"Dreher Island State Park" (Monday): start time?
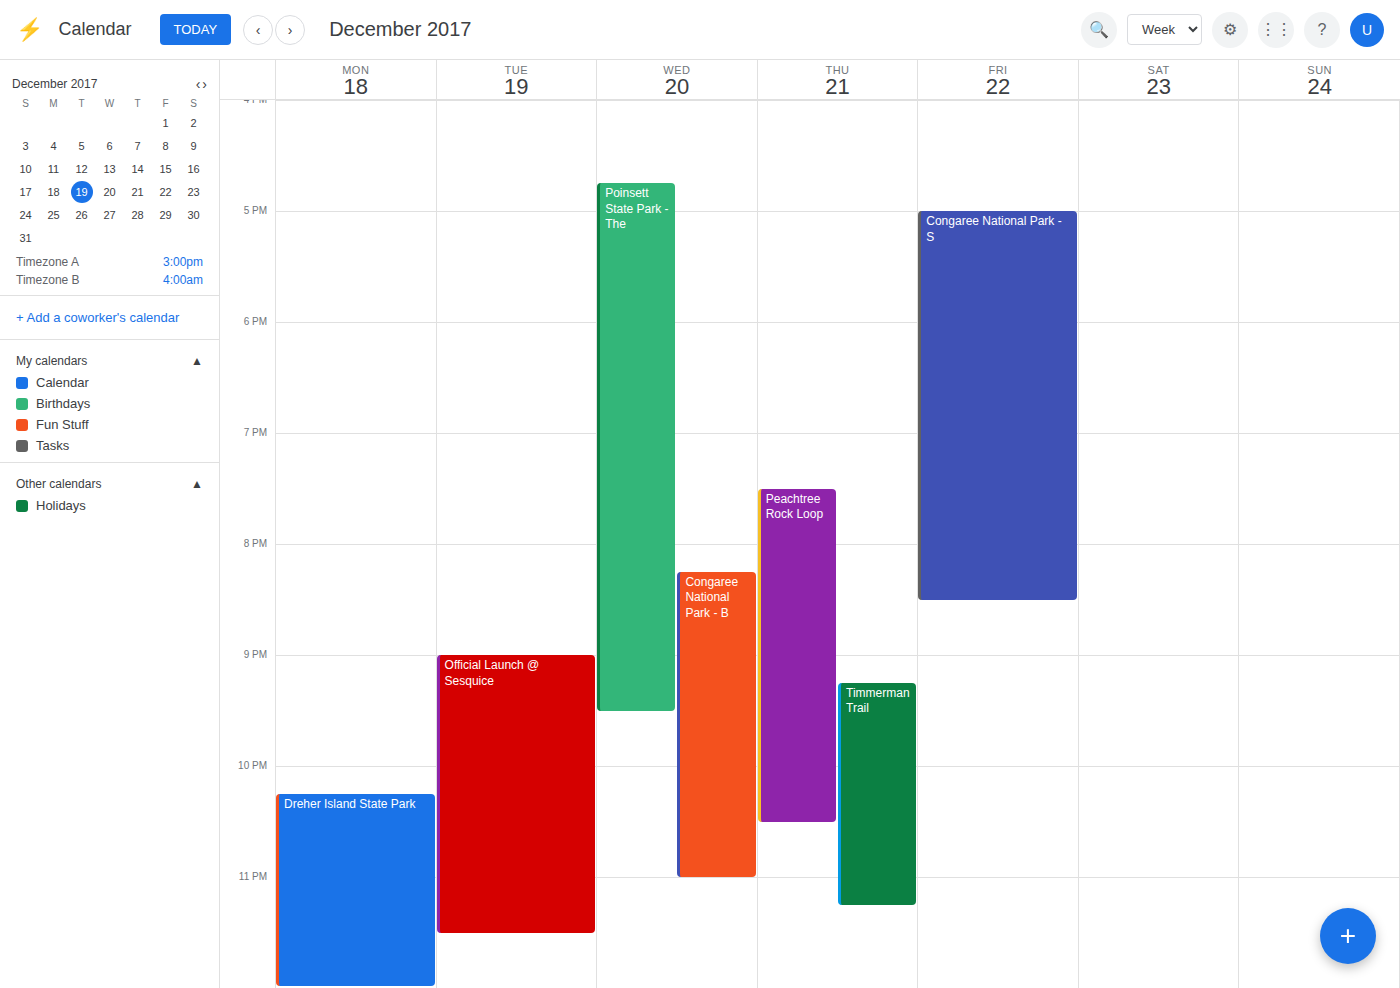
22:15